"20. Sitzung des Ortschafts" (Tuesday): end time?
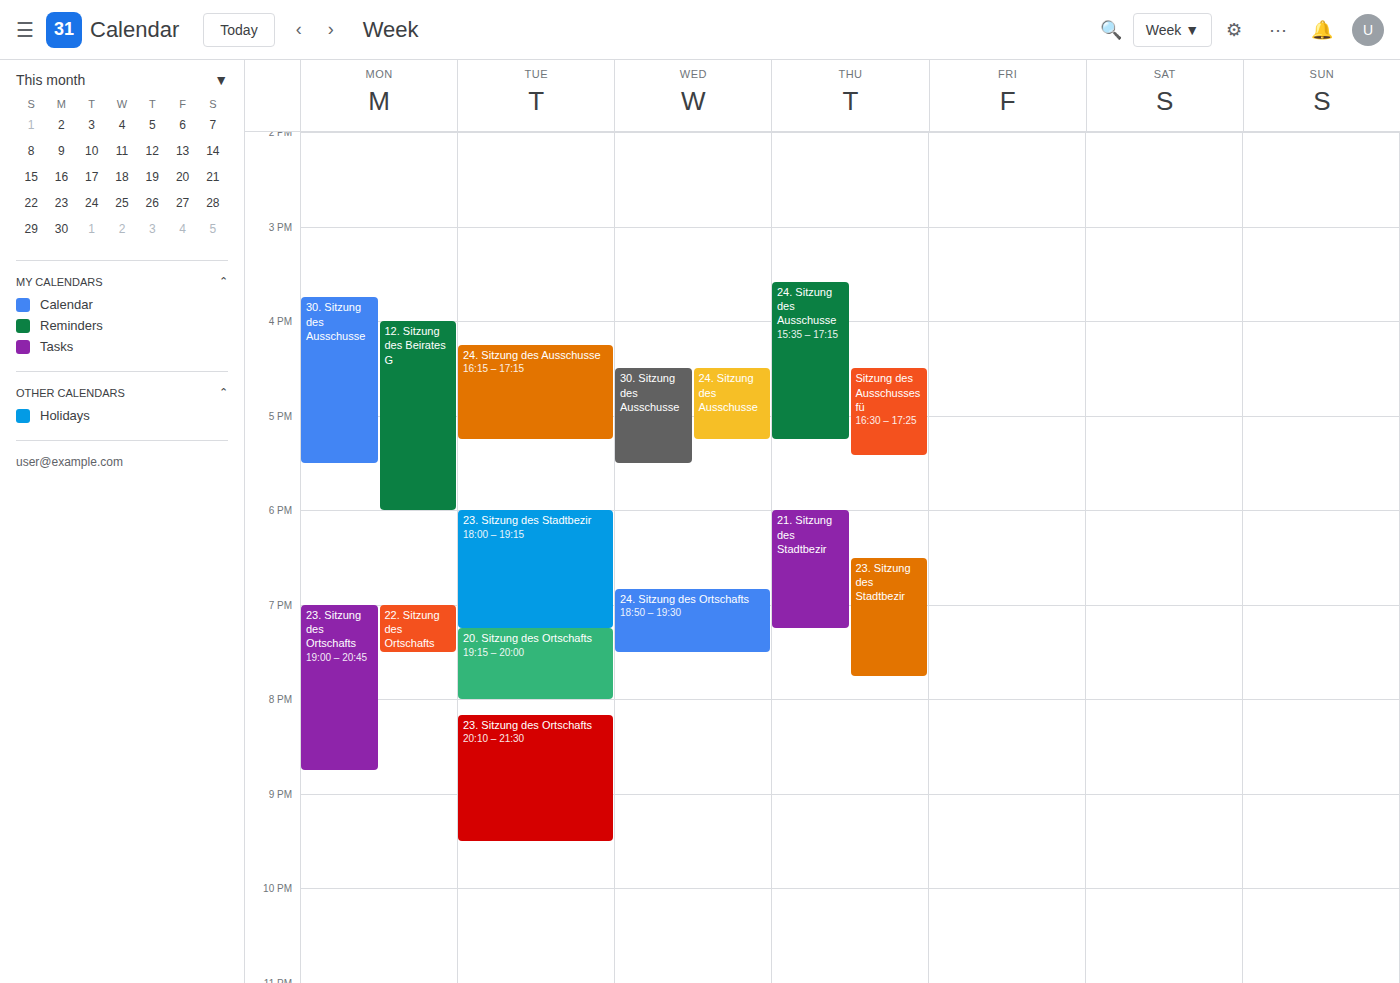
8:00 PM